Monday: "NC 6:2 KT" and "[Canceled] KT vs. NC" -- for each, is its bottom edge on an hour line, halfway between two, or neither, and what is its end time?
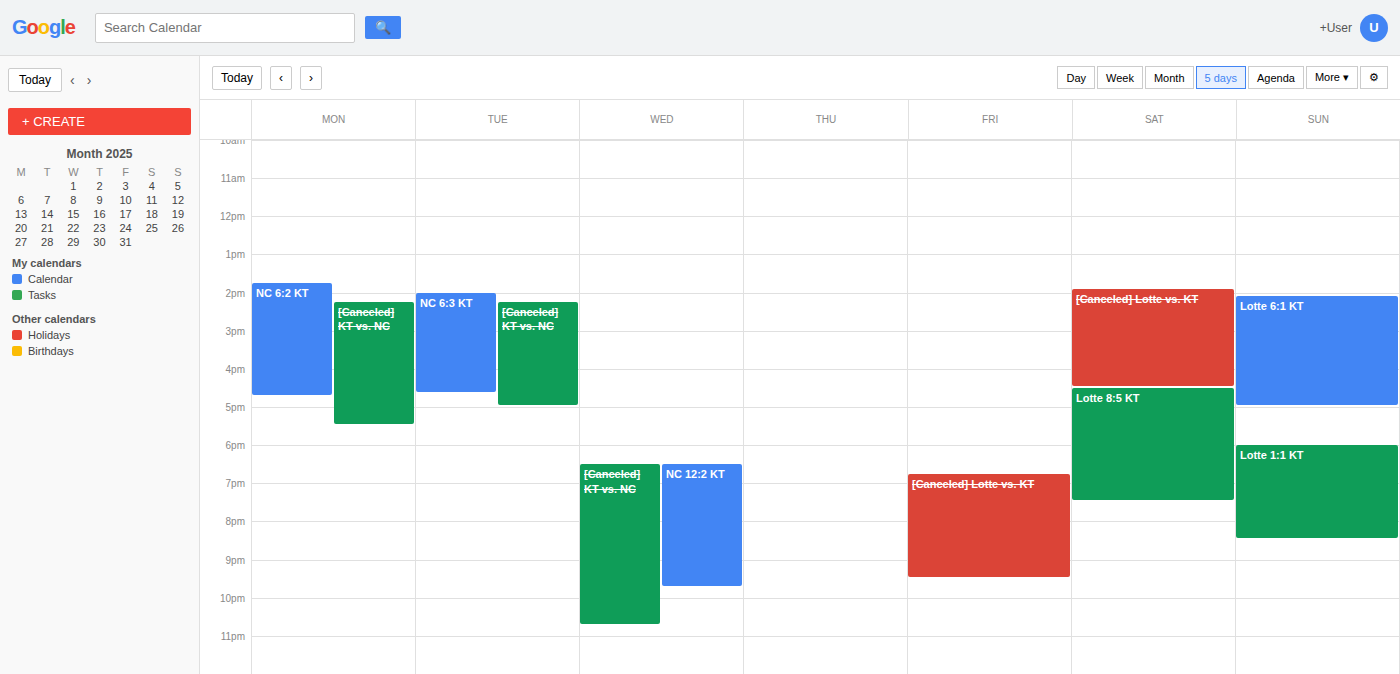
"NC 6:2 KT": 4:45 PM, neither: three quarters of the way from the 4 PM line to the 5 PM line. "[Canceled] KT vs. NC": 5:30 PM, halfway between the 5 PM and 6 PM lines.